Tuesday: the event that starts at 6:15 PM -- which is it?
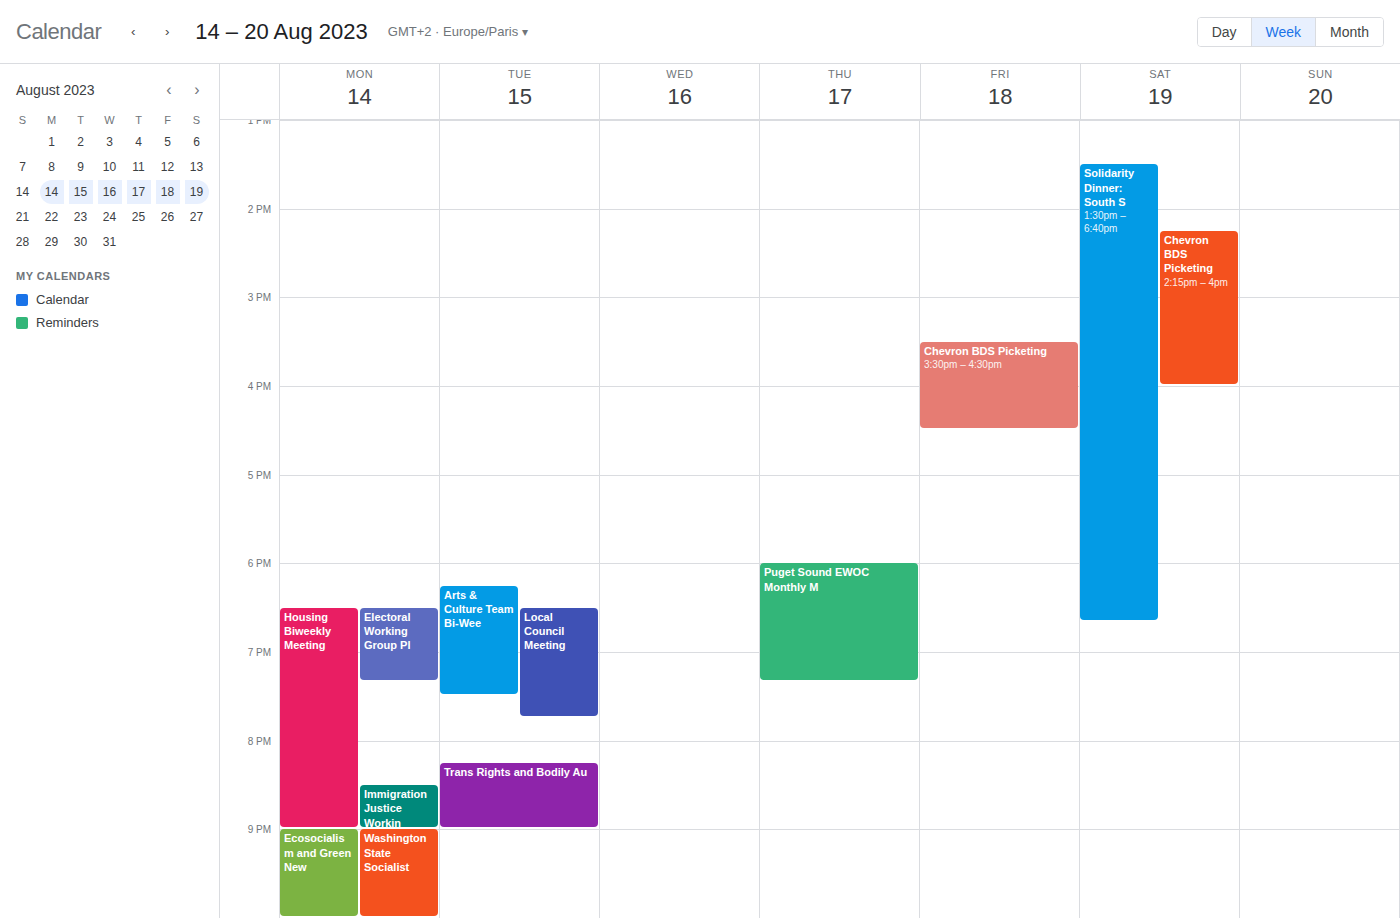
"Arts & Culture Team Bi-Wee"